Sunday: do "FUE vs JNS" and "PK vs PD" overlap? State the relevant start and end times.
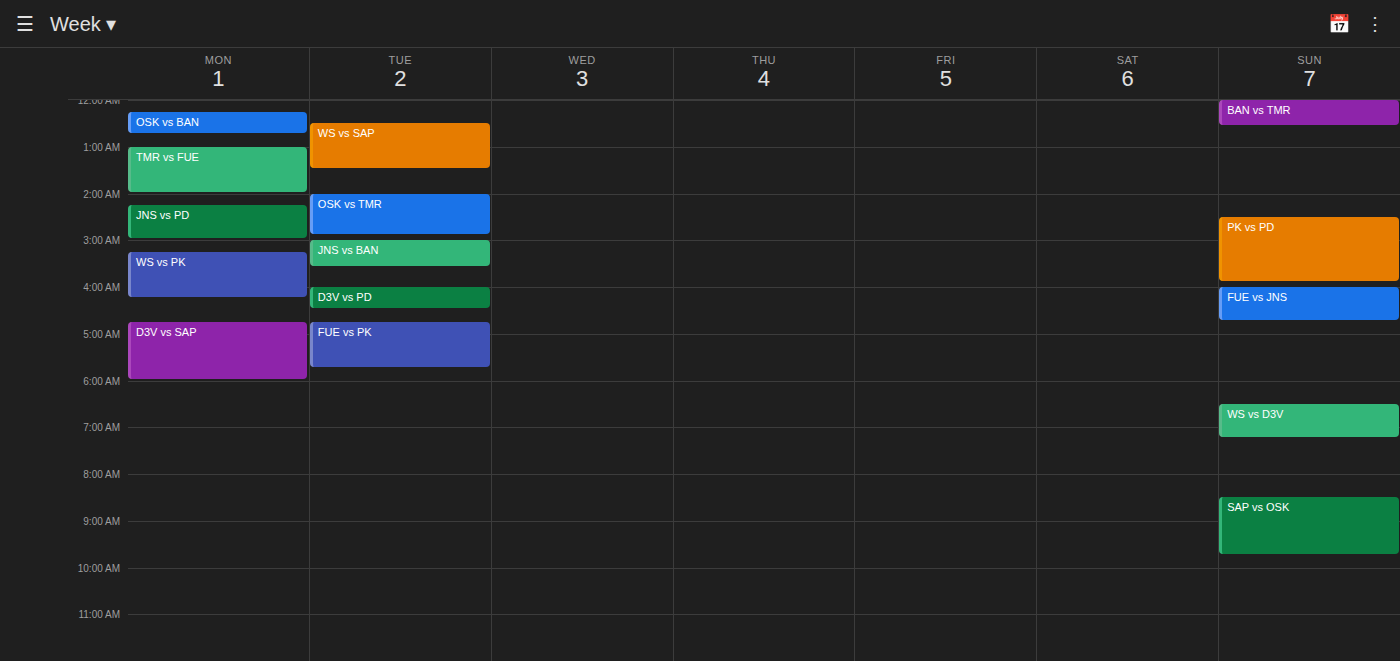
"PK vs PD" ends at 3:55 AM and "FUE vs JNS" starts at 4:00 AM -- no overlap.